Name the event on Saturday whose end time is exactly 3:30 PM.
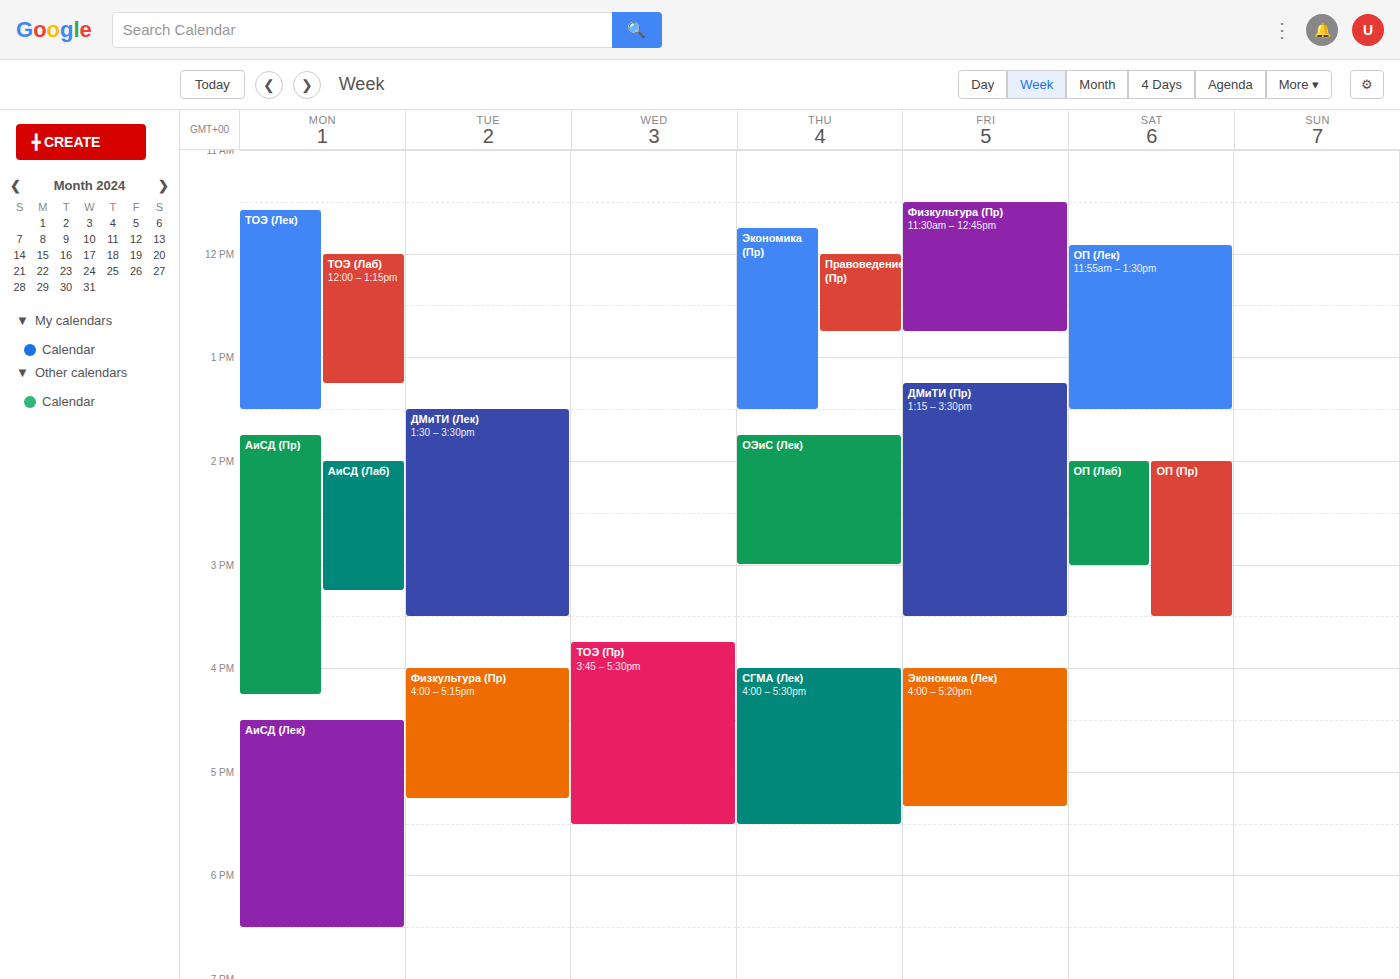
"ОП (Пр)"